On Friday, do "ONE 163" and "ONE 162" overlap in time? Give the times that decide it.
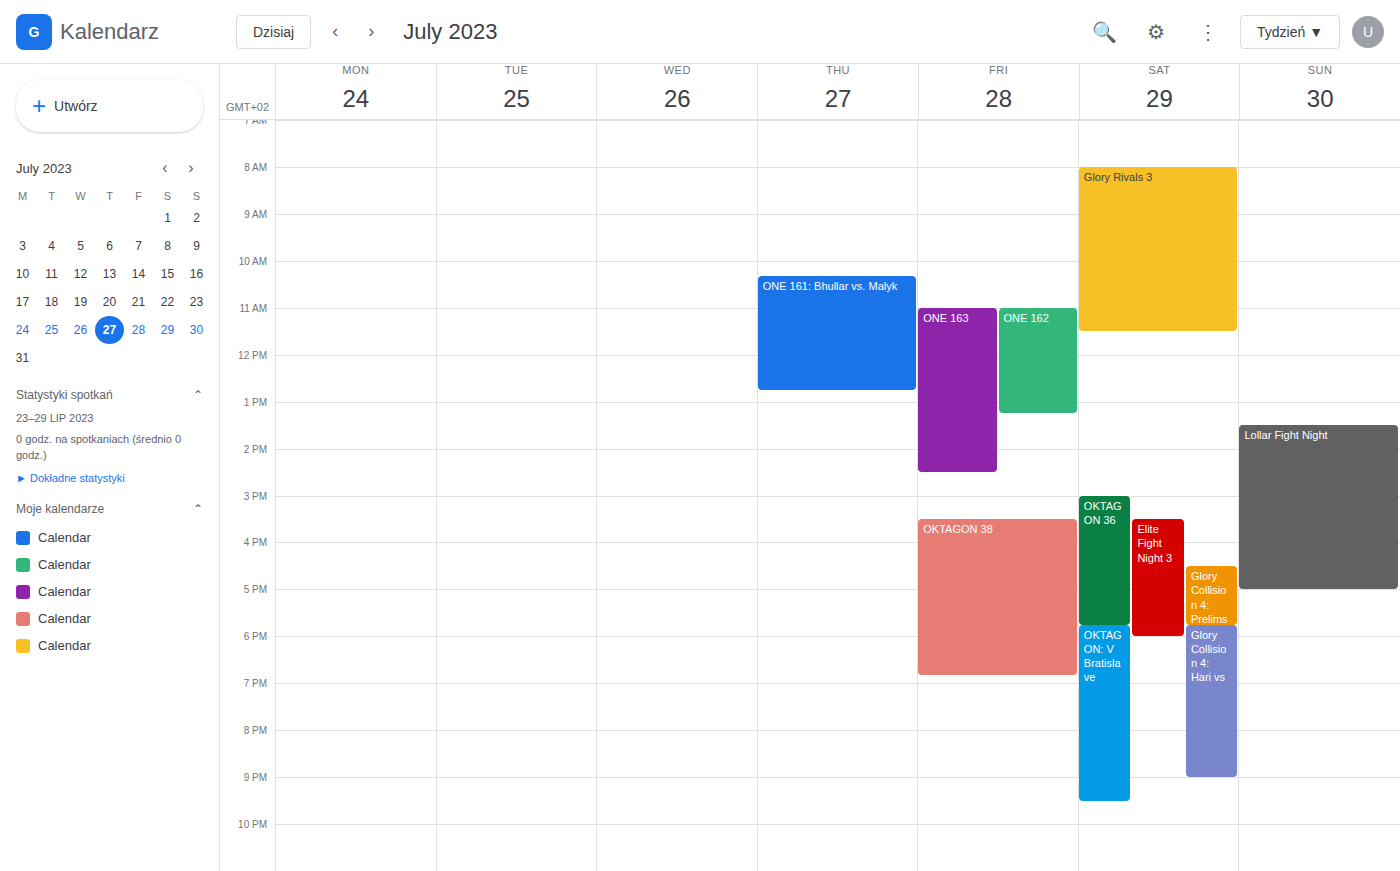
"ONE 162" runs 11:00 AM to 1:15 PM, inside "ONE 163" -- they overlap.